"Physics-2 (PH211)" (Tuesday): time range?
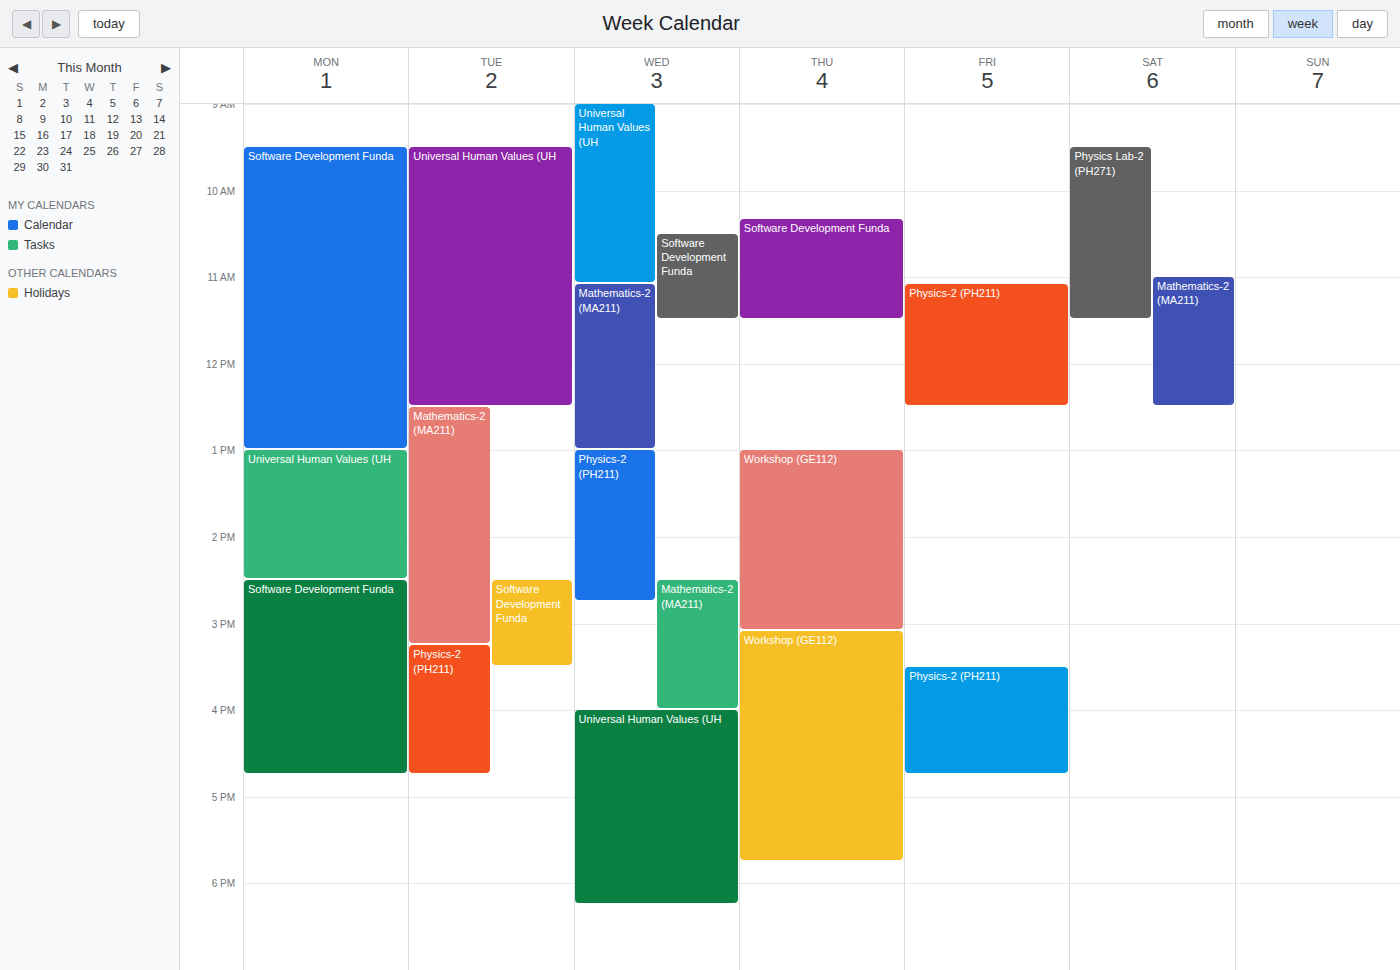
3:15 PM to 4:45 PM